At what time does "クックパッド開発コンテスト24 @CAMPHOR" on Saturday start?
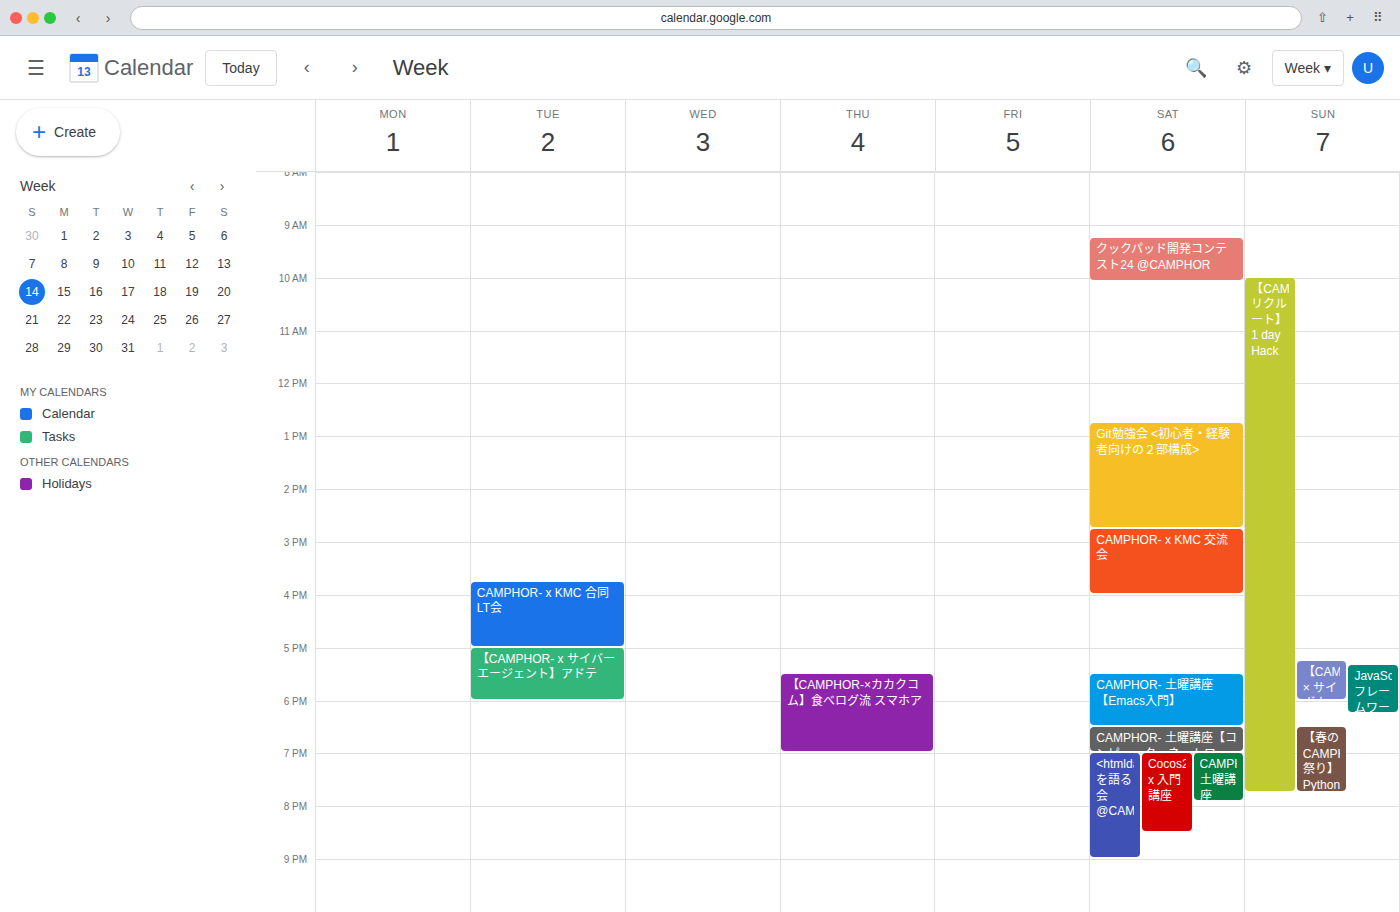
9:15 AM